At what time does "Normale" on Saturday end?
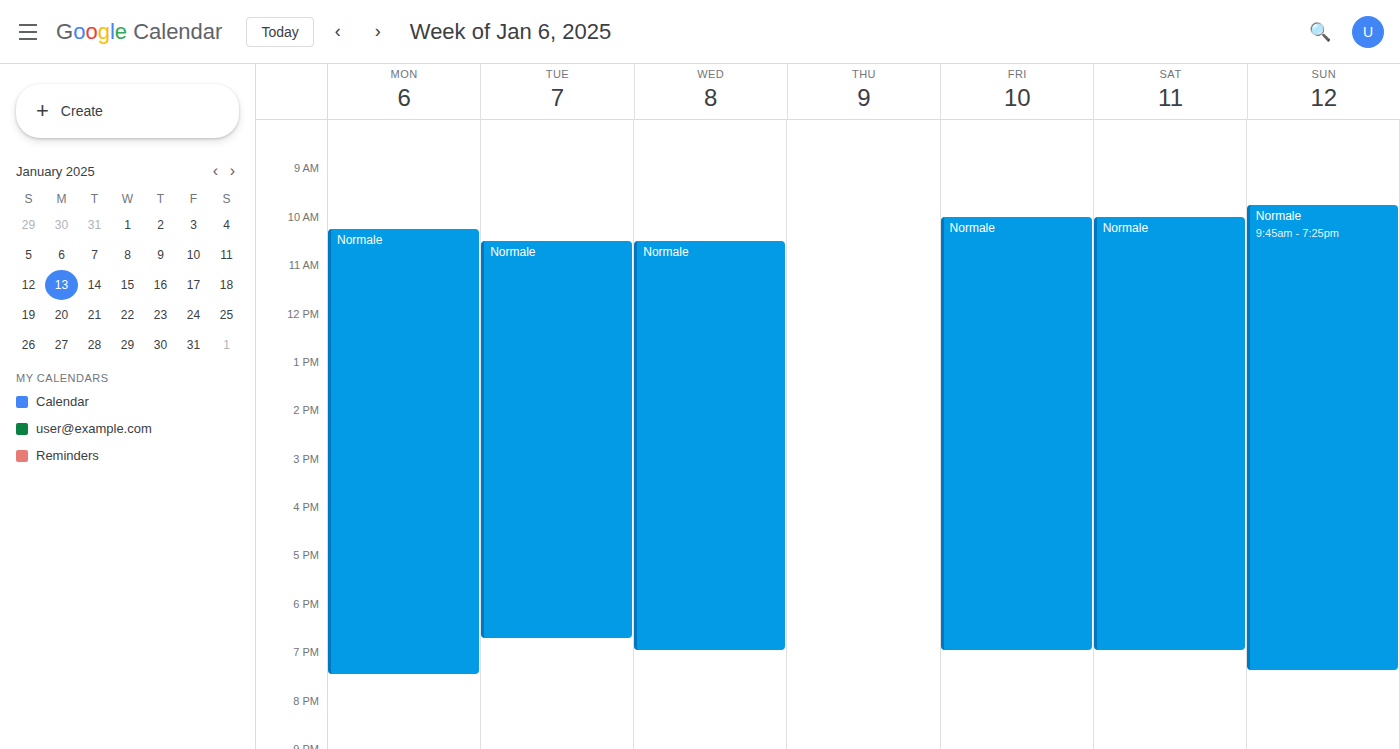
7:00 PM